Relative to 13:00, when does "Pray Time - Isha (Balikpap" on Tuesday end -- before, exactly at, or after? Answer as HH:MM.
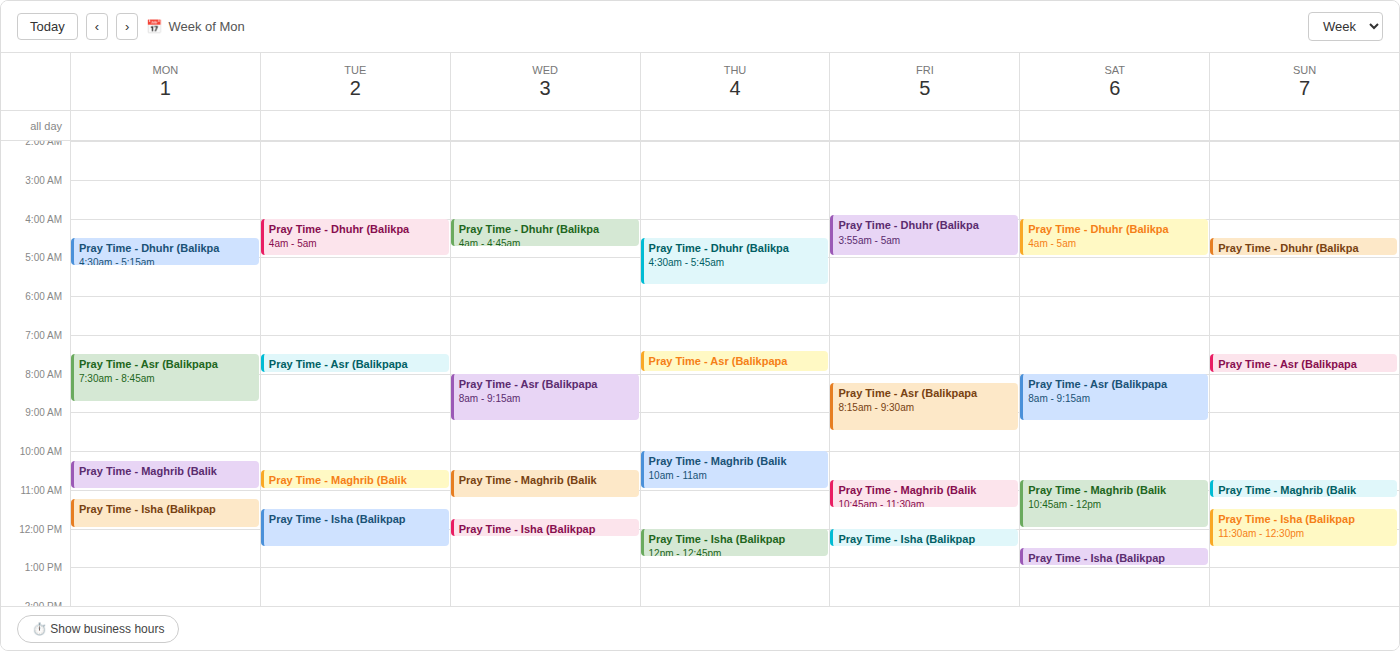
12:30 -- before 13:00, 30 minutes above the 13:00 line.